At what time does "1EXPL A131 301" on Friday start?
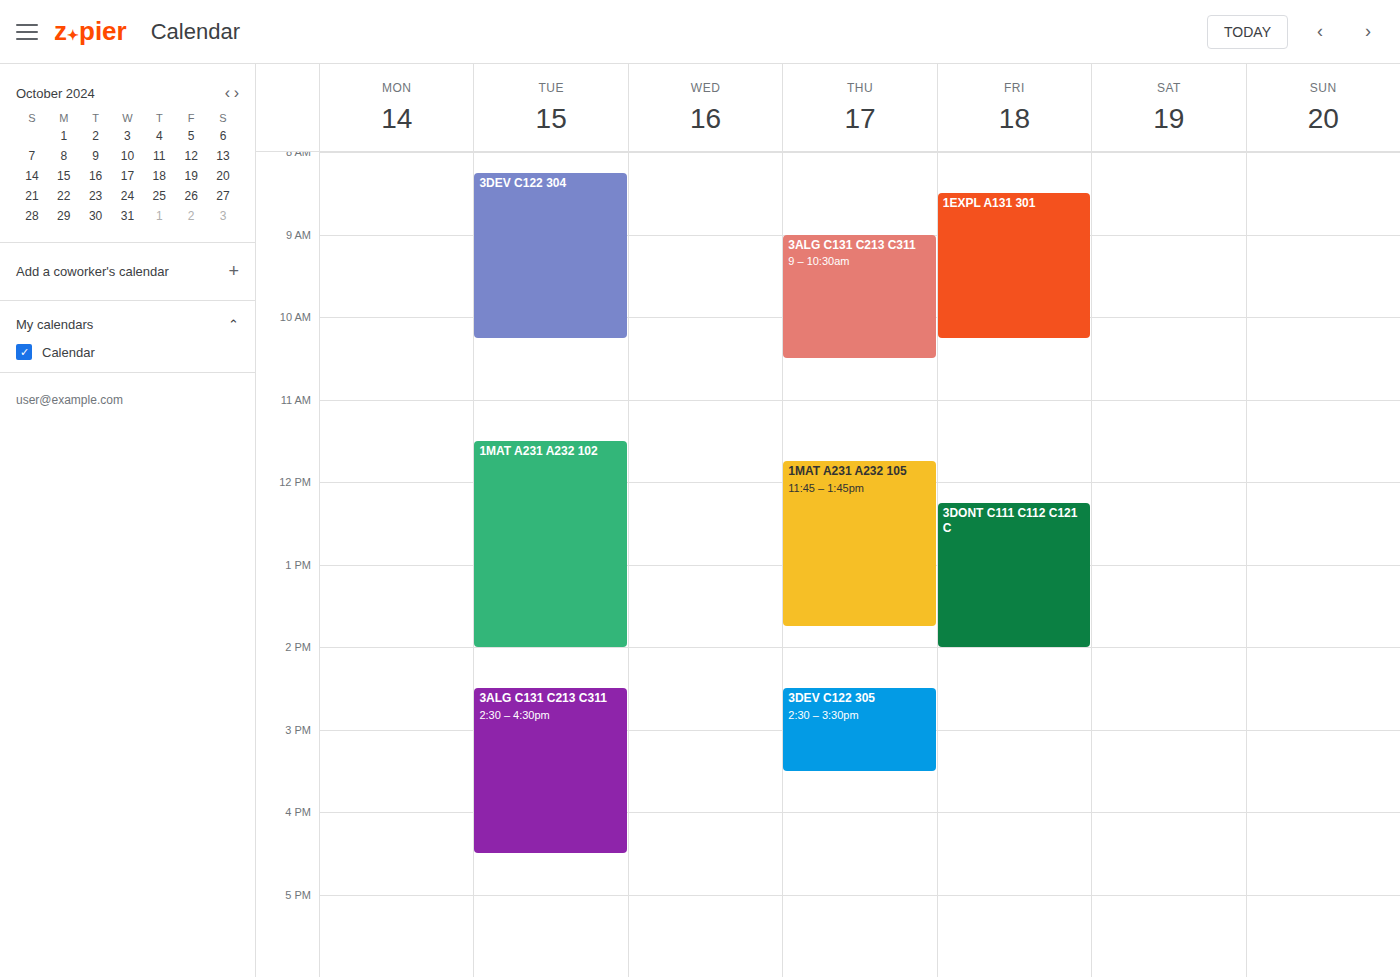
8:30 AM